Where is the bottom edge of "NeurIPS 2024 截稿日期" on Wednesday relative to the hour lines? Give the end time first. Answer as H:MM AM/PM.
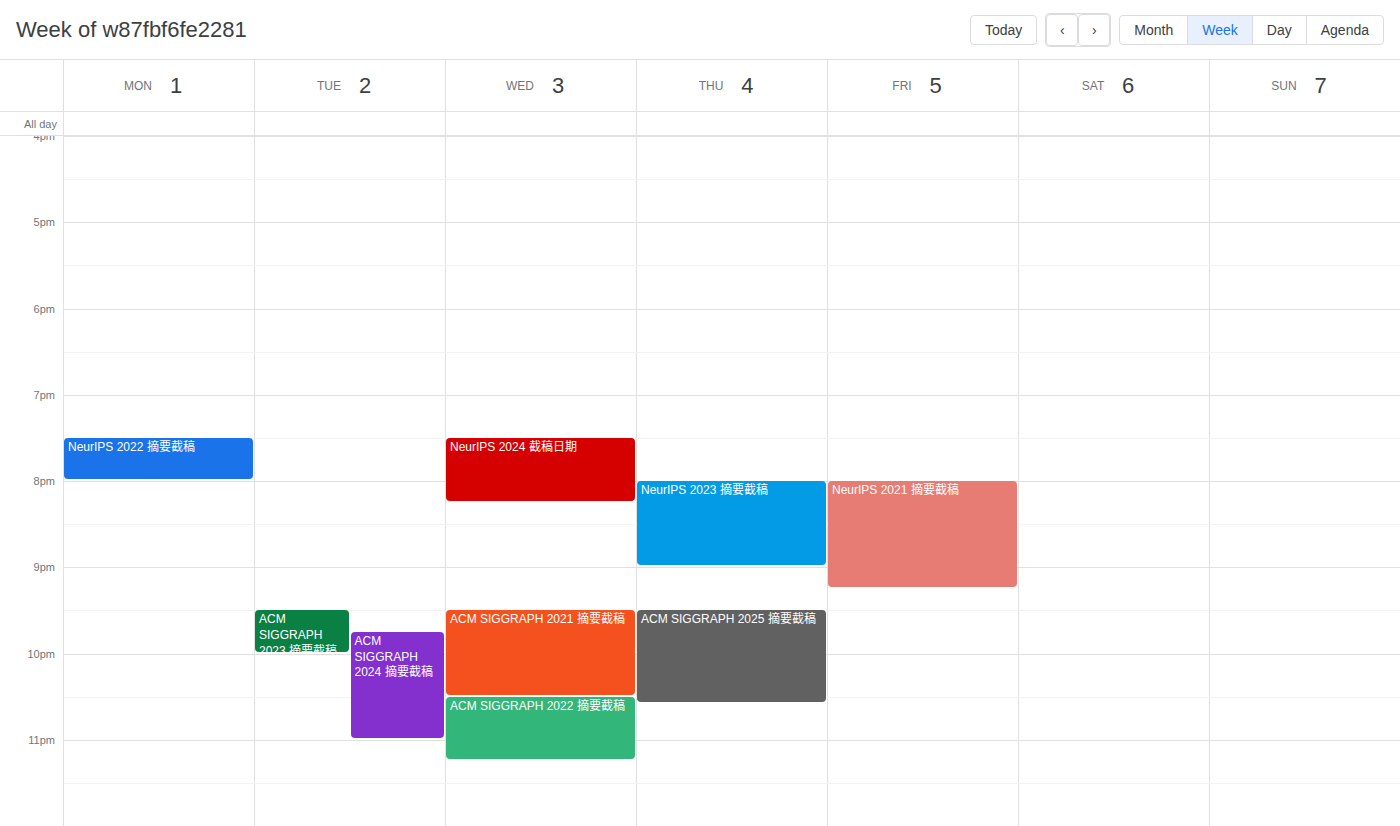
8:15 PM -- neither: a quarter of the way from the 8 PM line to the 9 PM line.